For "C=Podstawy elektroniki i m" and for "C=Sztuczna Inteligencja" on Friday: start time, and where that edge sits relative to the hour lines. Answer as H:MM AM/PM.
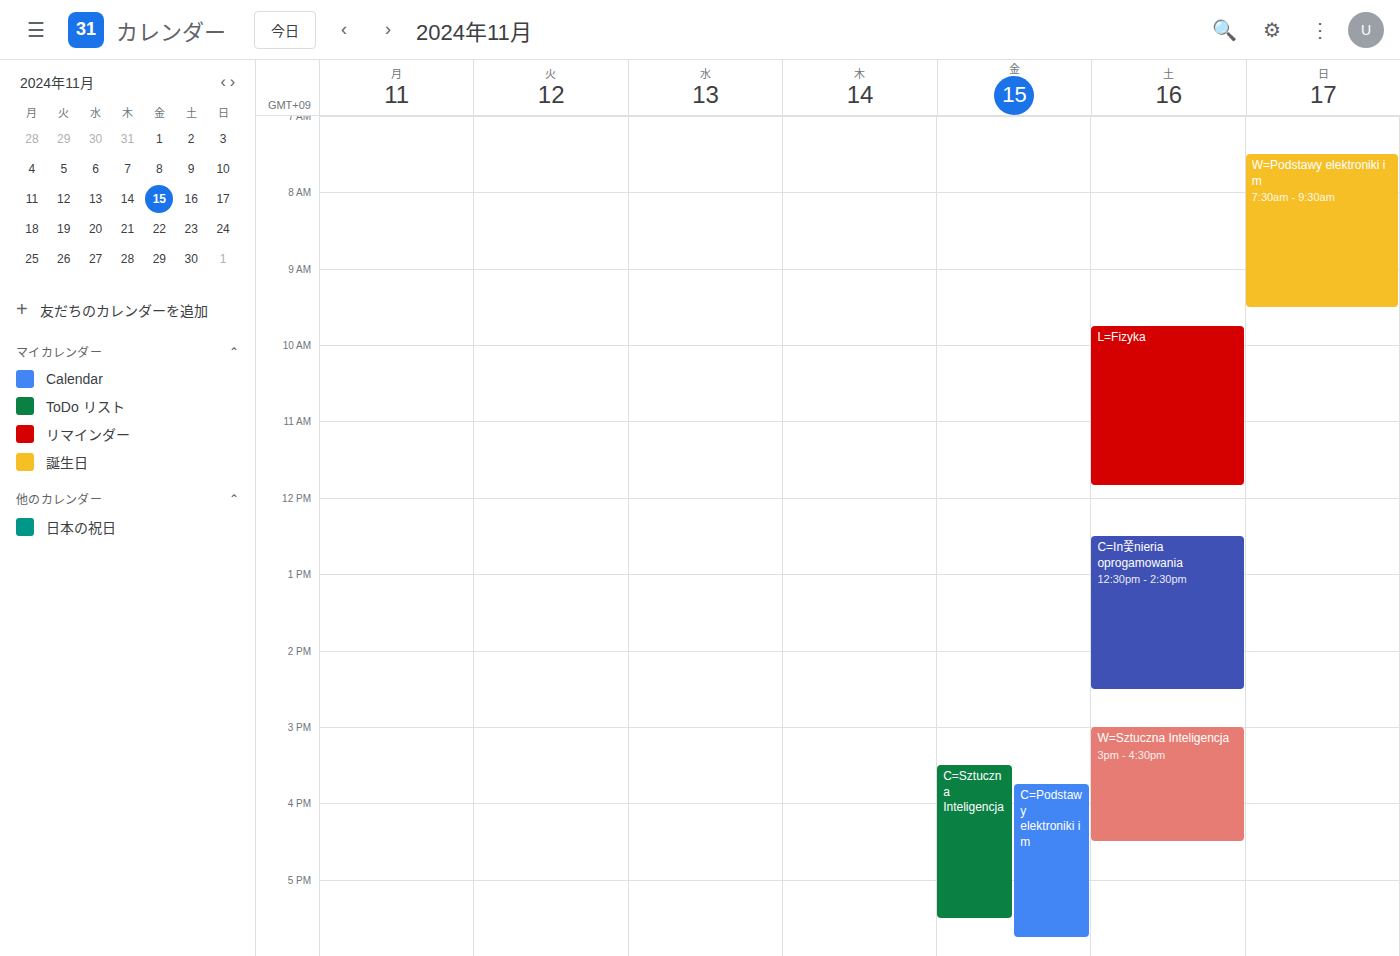
"C=Podstawy elektroniki i m": 3:45 PM, neither: three quarters of the way from the 3 PM line to the 4 PM line. "C=Sztuczna Inteligencja": 3:30 PM, halfway between the 3 PM and 4 PM lines.